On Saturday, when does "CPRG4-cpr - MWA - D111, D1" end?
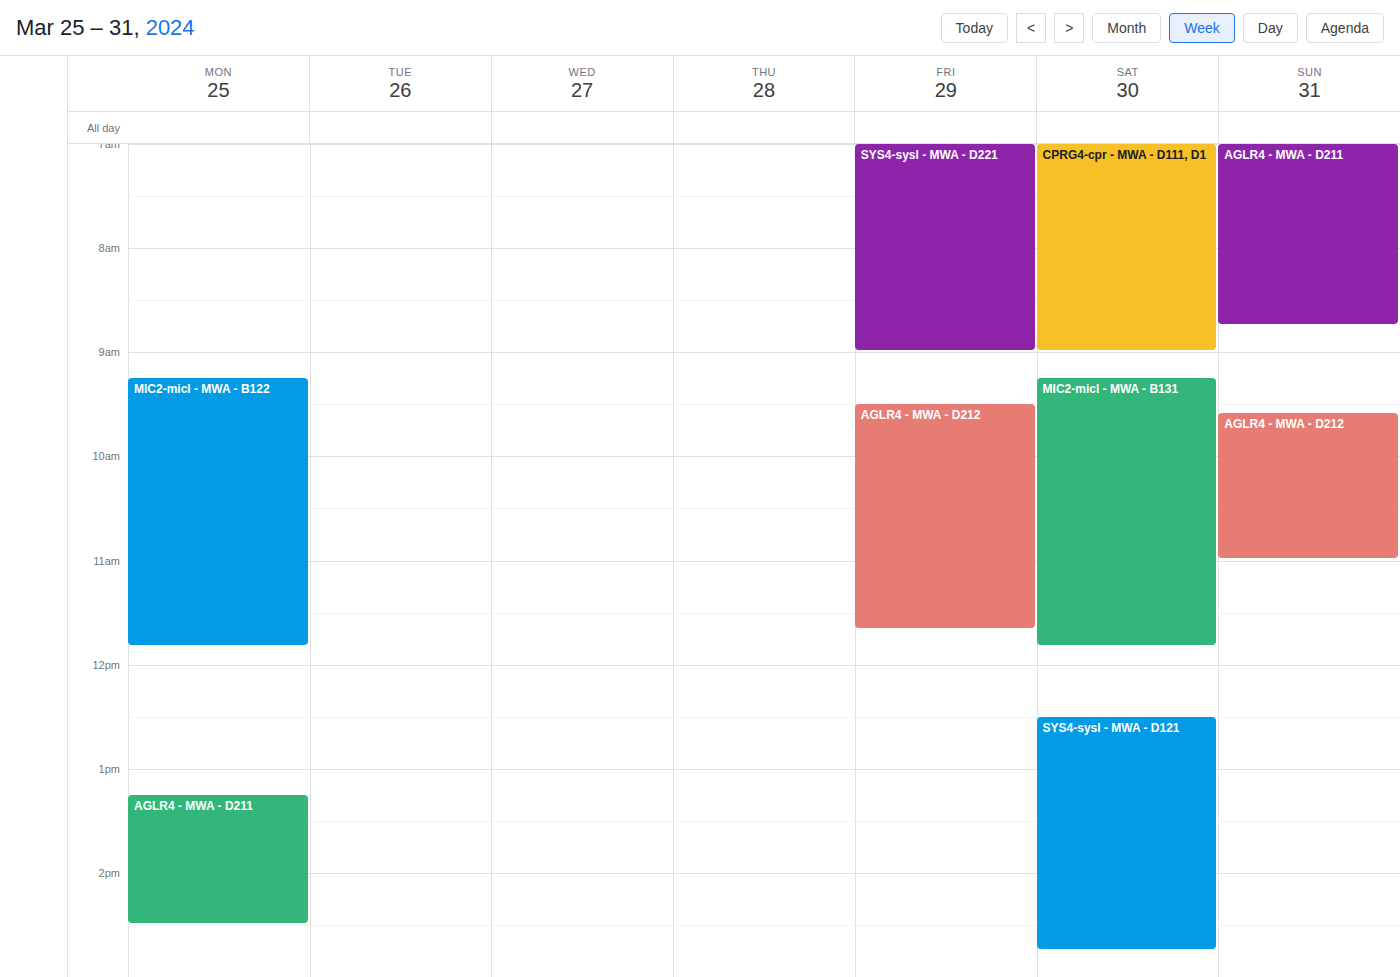
9:00 AM